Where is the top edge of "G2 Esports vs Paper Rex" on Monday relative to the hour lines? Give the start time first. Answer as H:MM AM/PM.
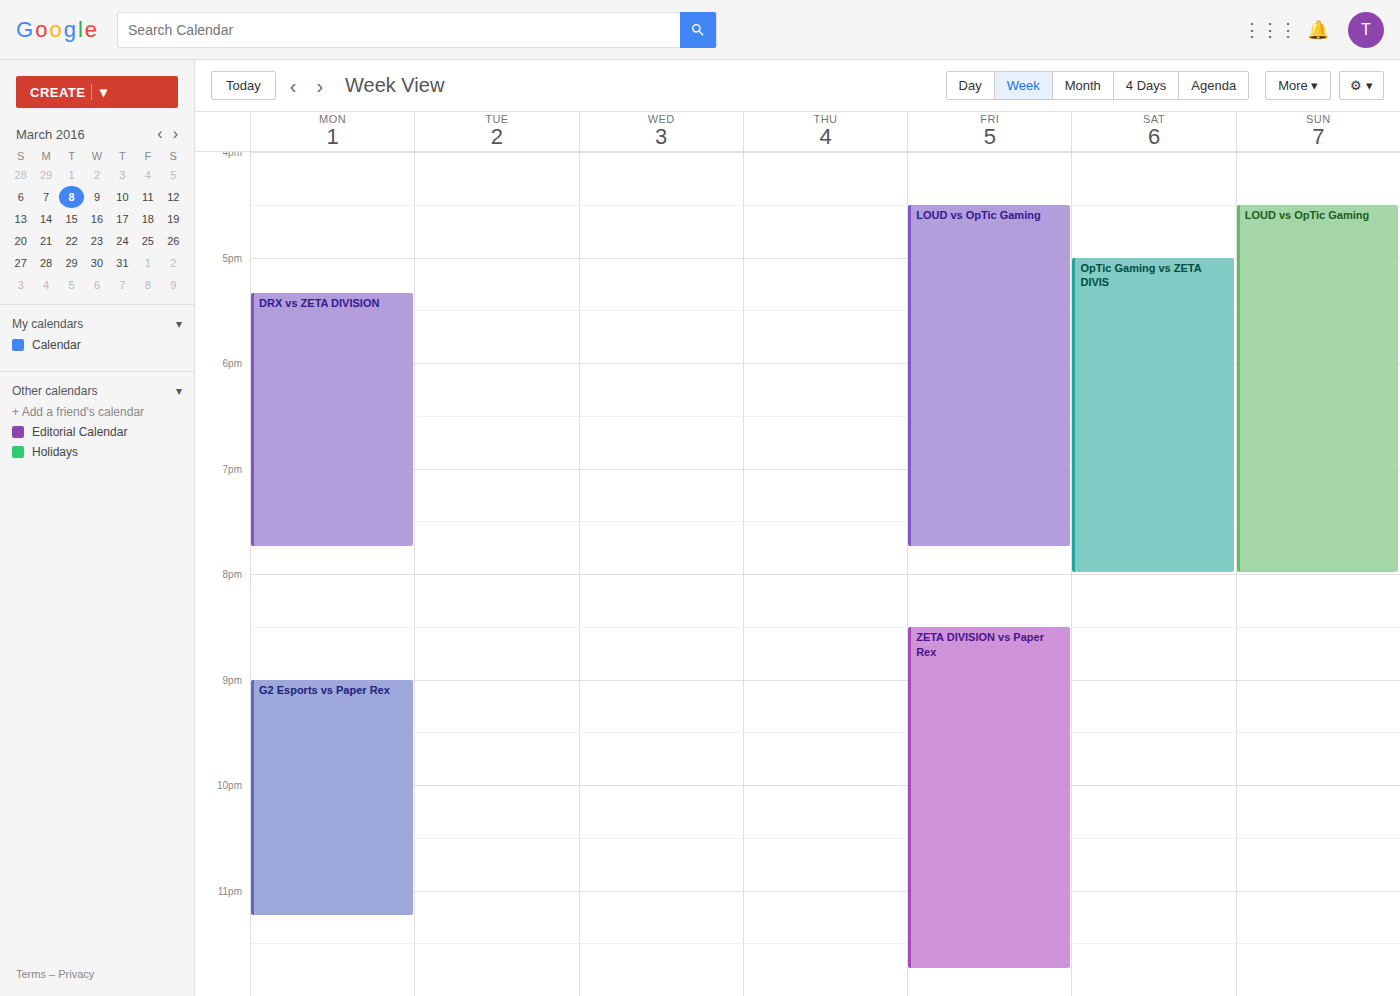
9:00 PM -- exactly on the 9 PM line.